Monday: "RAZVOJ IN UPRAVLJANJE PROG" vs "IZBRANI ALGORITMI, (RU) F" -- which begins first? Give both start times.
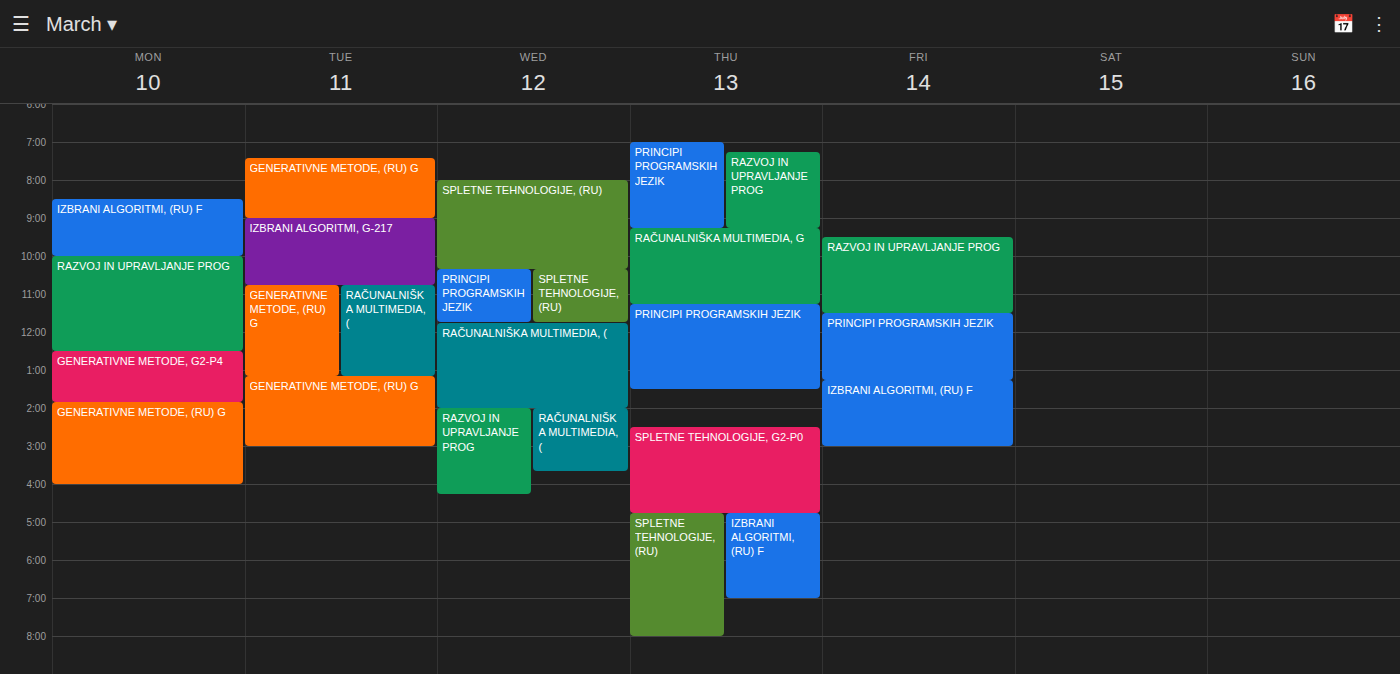
"IZBRANI ALGORITMI, (RU) F" 8:30 AM; "RAZVOJ IN UPRAVLJANJE PROG" 10:00 AM.